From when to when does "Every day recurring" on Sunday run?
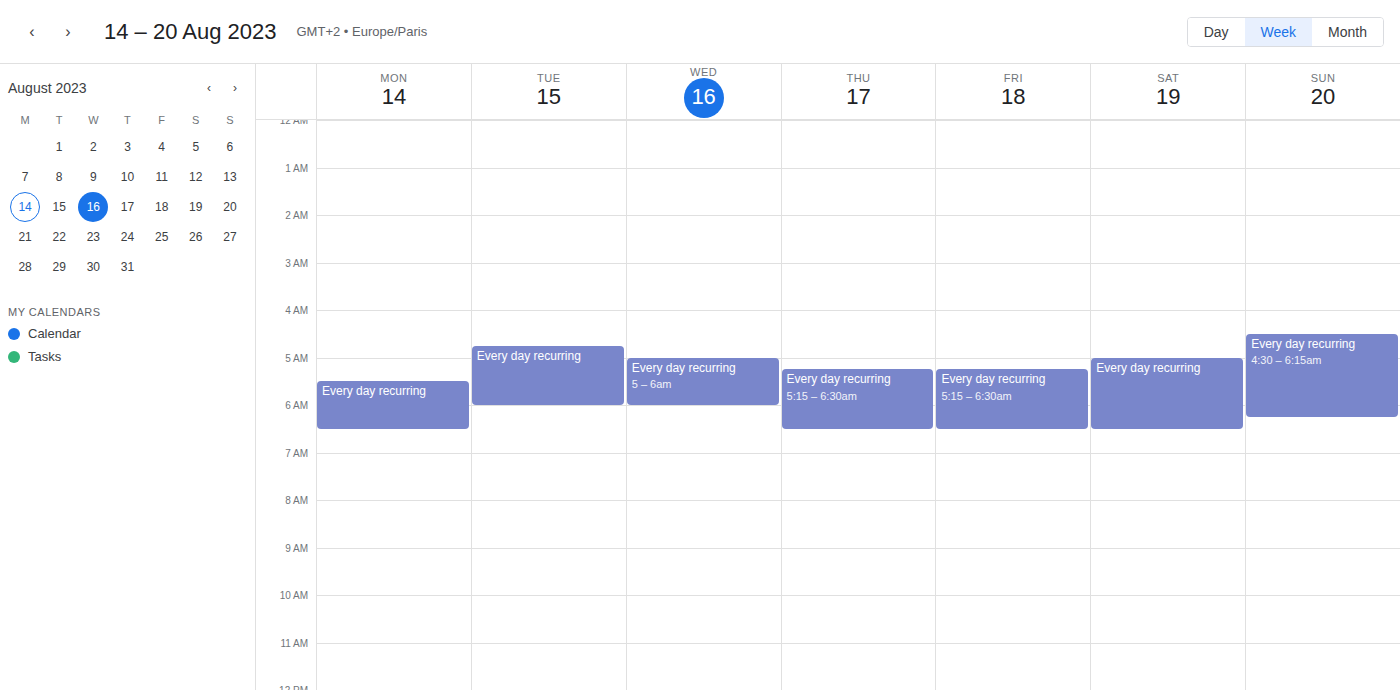
04:30 to 06:15